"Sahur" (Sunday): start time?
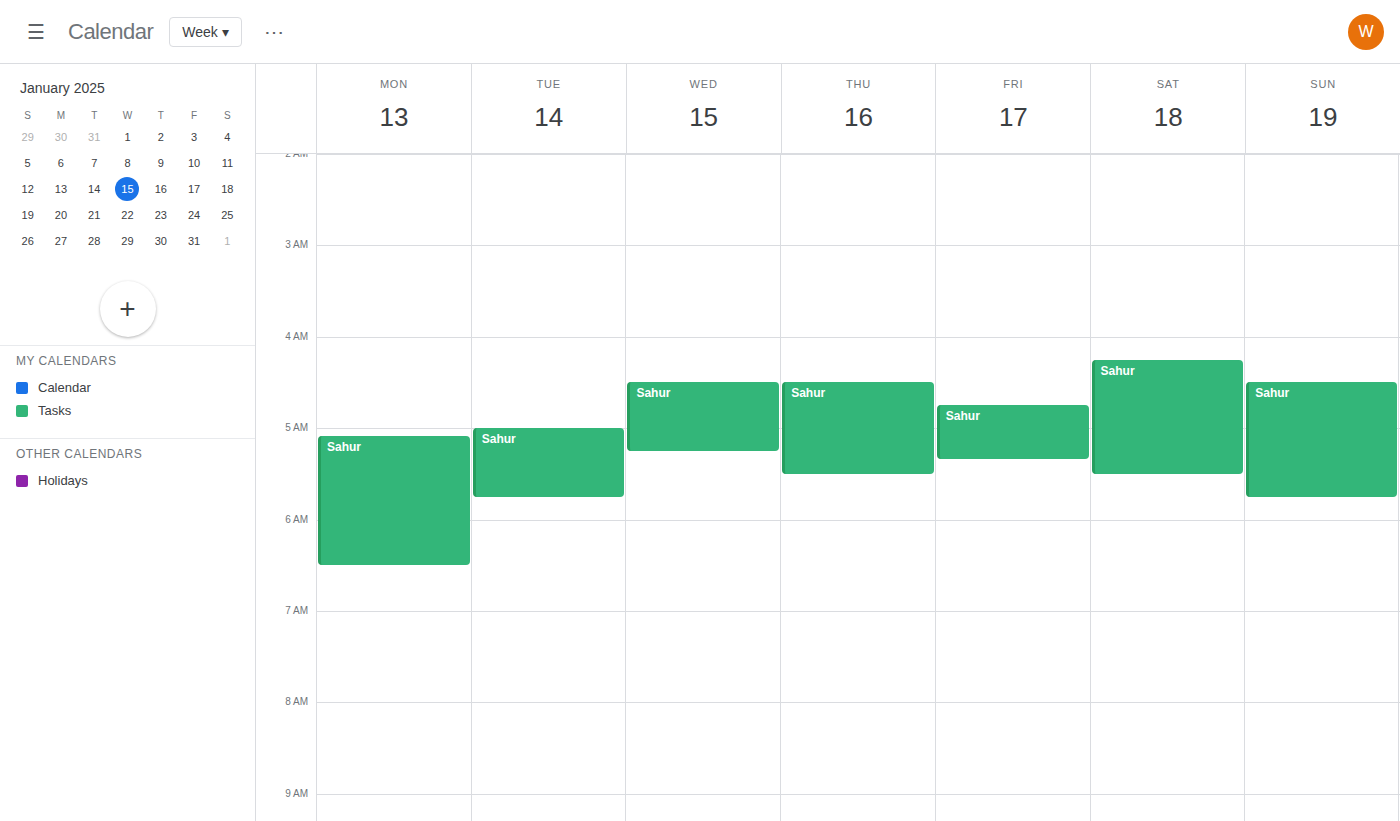
04:30